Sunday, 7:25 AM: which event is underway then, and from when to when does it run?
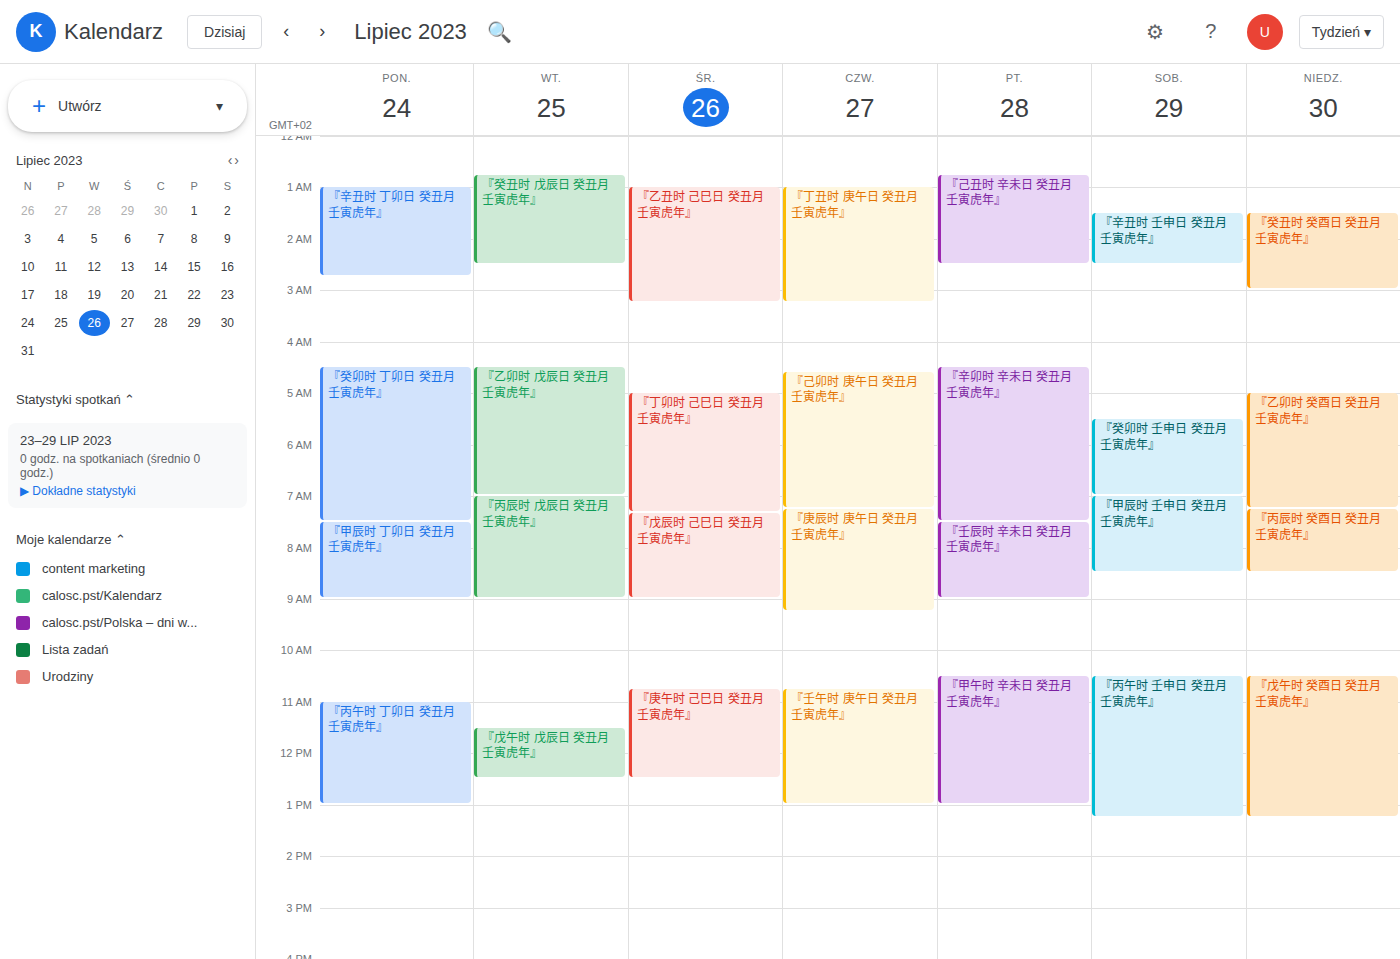
"『丙辰时 癸酉日 癸丑月 壬寅虎年』", 7:15 AM to 8:30 AM